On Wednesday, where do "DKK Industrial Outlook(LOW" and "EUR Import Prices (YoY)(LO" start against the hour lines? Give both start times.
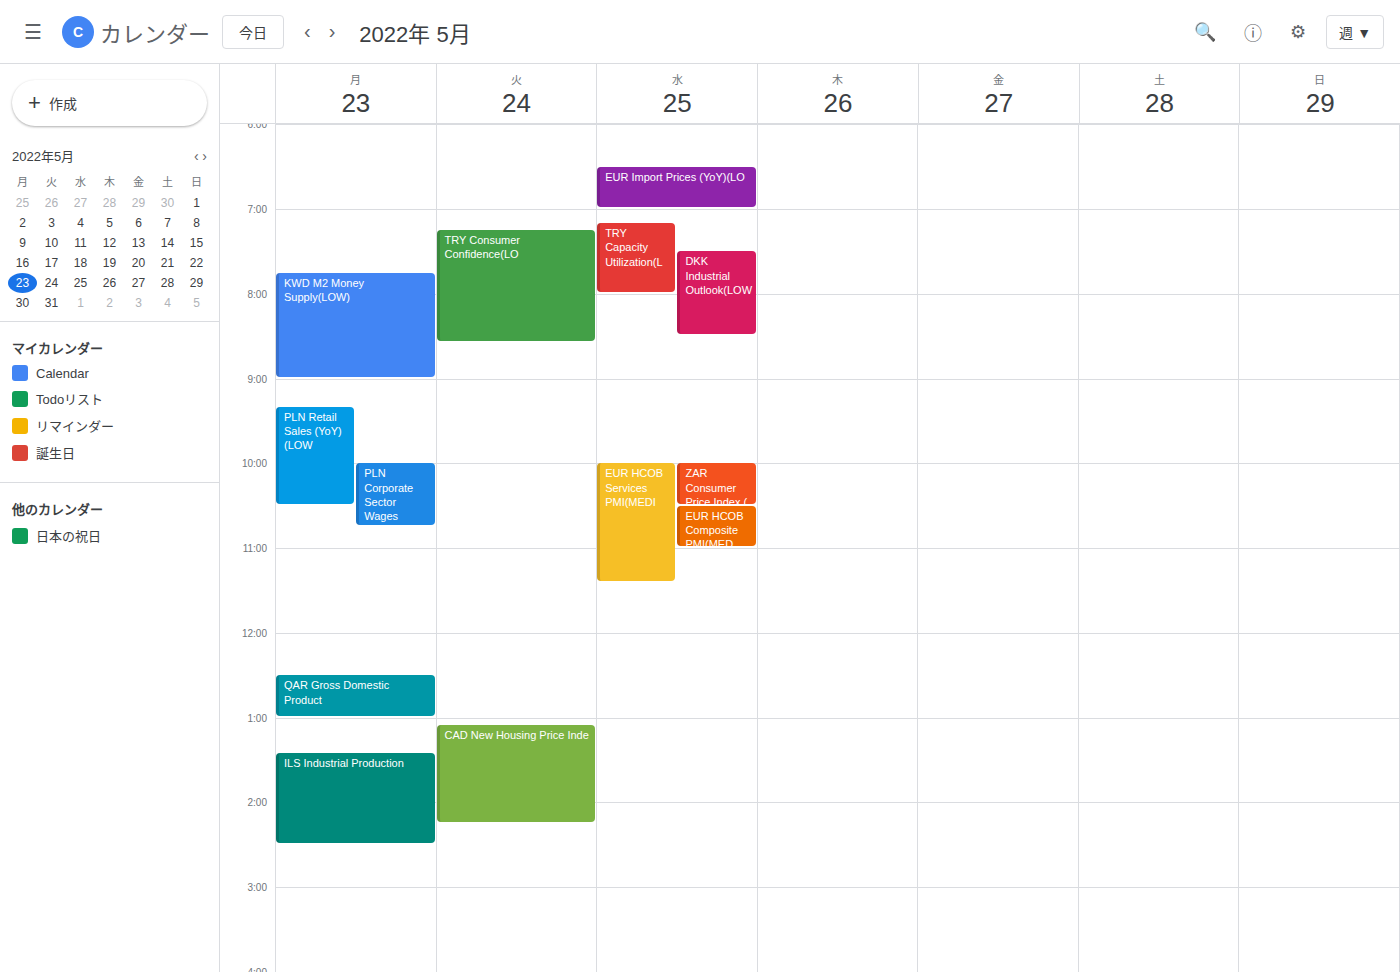
"DKK Industrial Outlook(LOW": 07:30, halfway between the 07:00 and 08:00 lines. "EUR Import Prices (YoY)(LO": 06:30, halfway between the 06:00 and 07:00 lines.